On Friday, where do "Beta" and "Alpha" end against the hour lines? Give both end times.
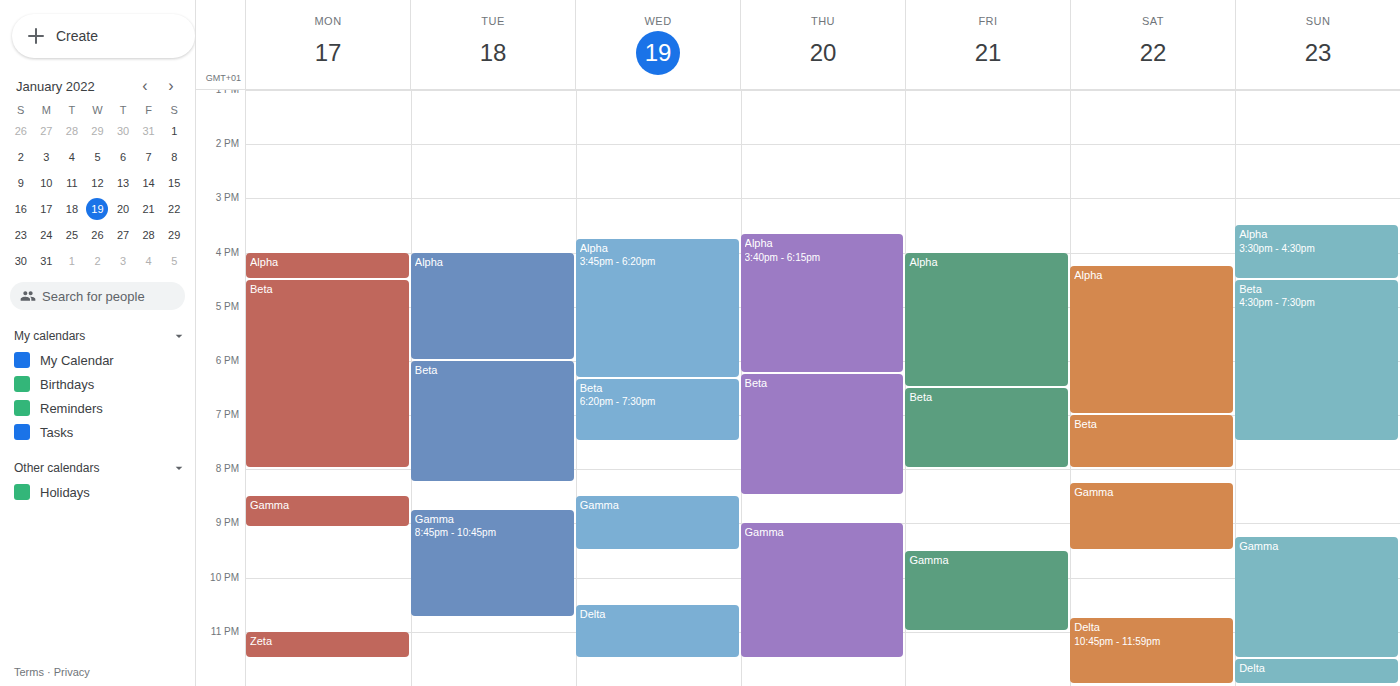
"Beta": 8:00 PM, exactly on the 8 PM line. "Alpha": 6:30 PM, halfway between the 6 PM and 7 PM lines.